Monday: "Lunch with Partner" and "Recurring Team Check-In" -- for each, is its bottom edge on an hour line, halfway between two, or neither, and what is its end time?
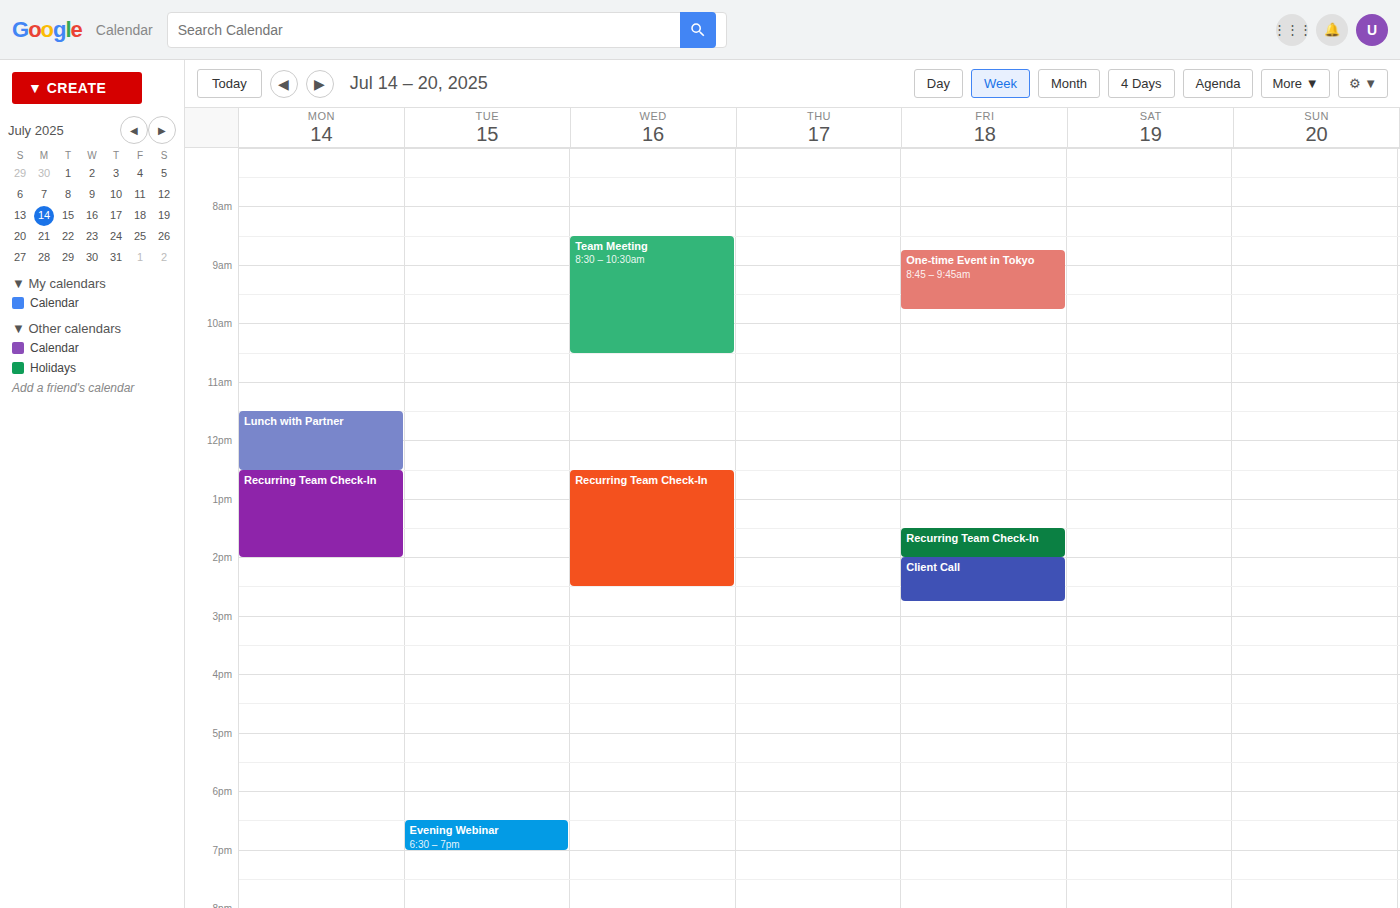
"Lunch with Partner": 12:30 PM, halfway between the 12 PM and 1 PM lines. "Recurring Team Check-In": 2:00 PM, exactly on the 2 PM line.